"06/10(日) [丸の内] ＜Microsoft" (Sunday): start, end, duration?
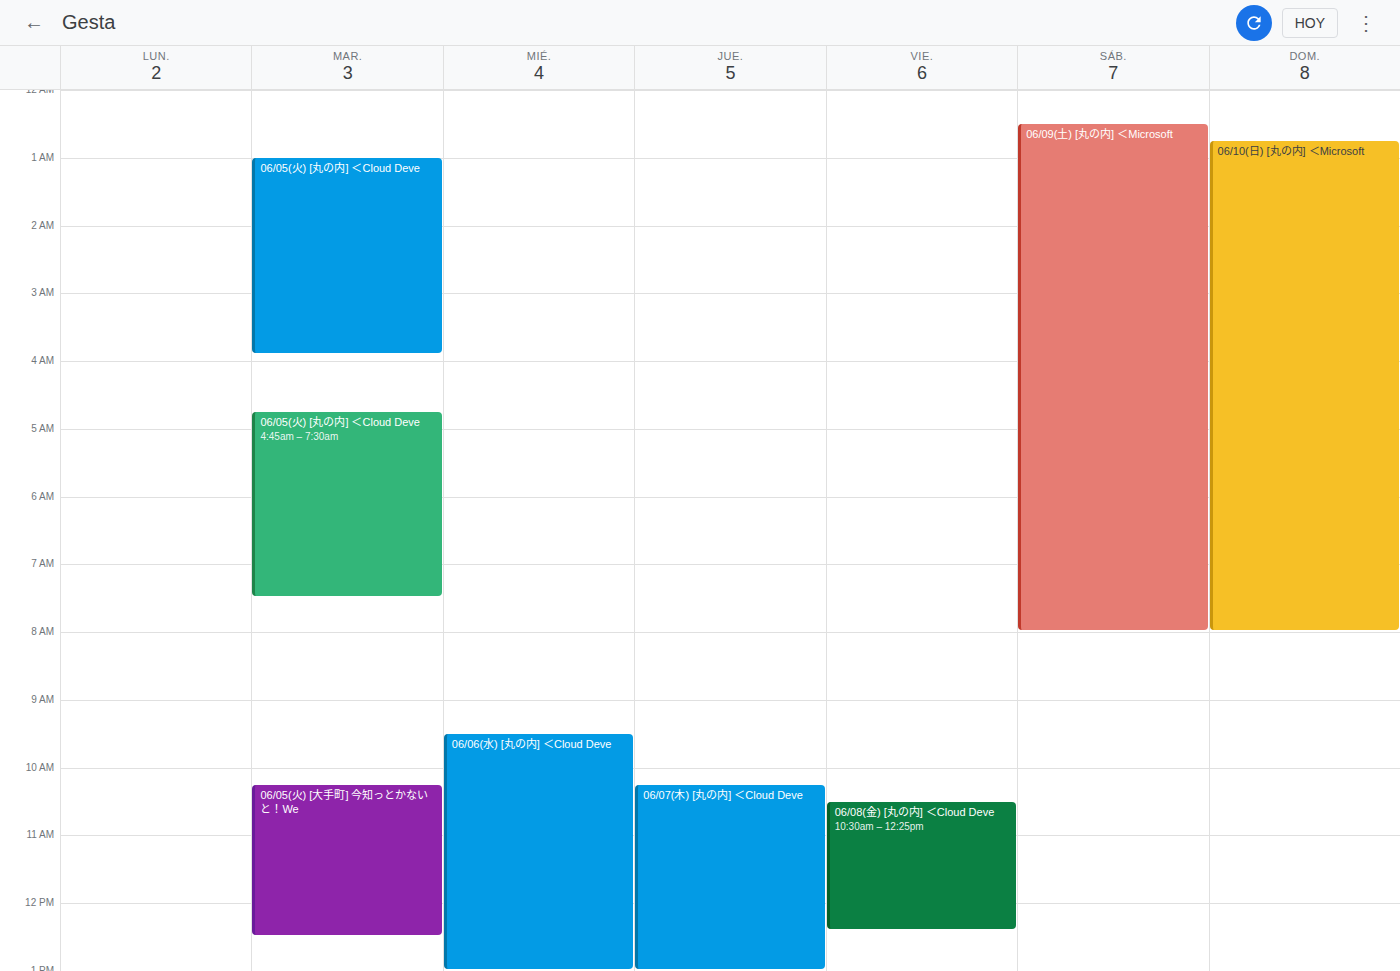
12:45 AM to 8:00 AM, 7 hours 15 minutes